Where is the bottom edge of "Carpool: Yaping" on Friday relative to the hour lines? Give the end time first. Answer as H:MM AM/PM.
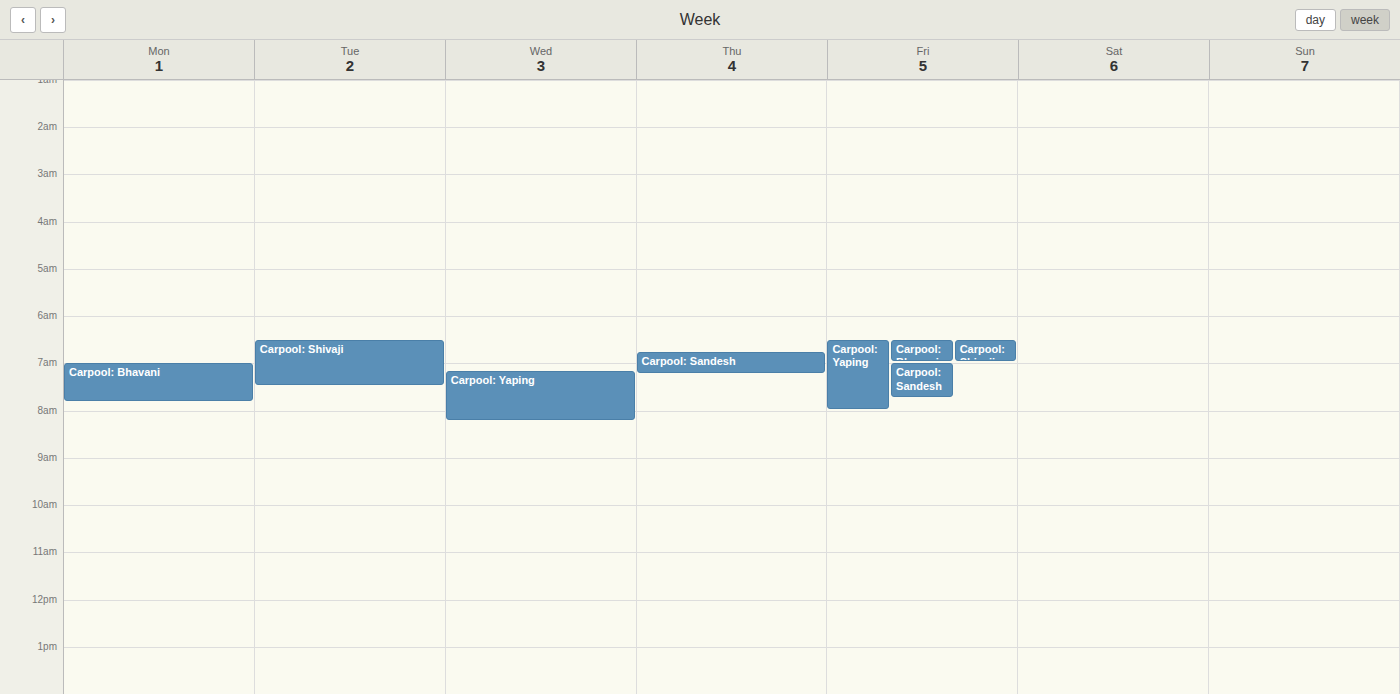
8:00 AM -- exactly on the 8 AM line.